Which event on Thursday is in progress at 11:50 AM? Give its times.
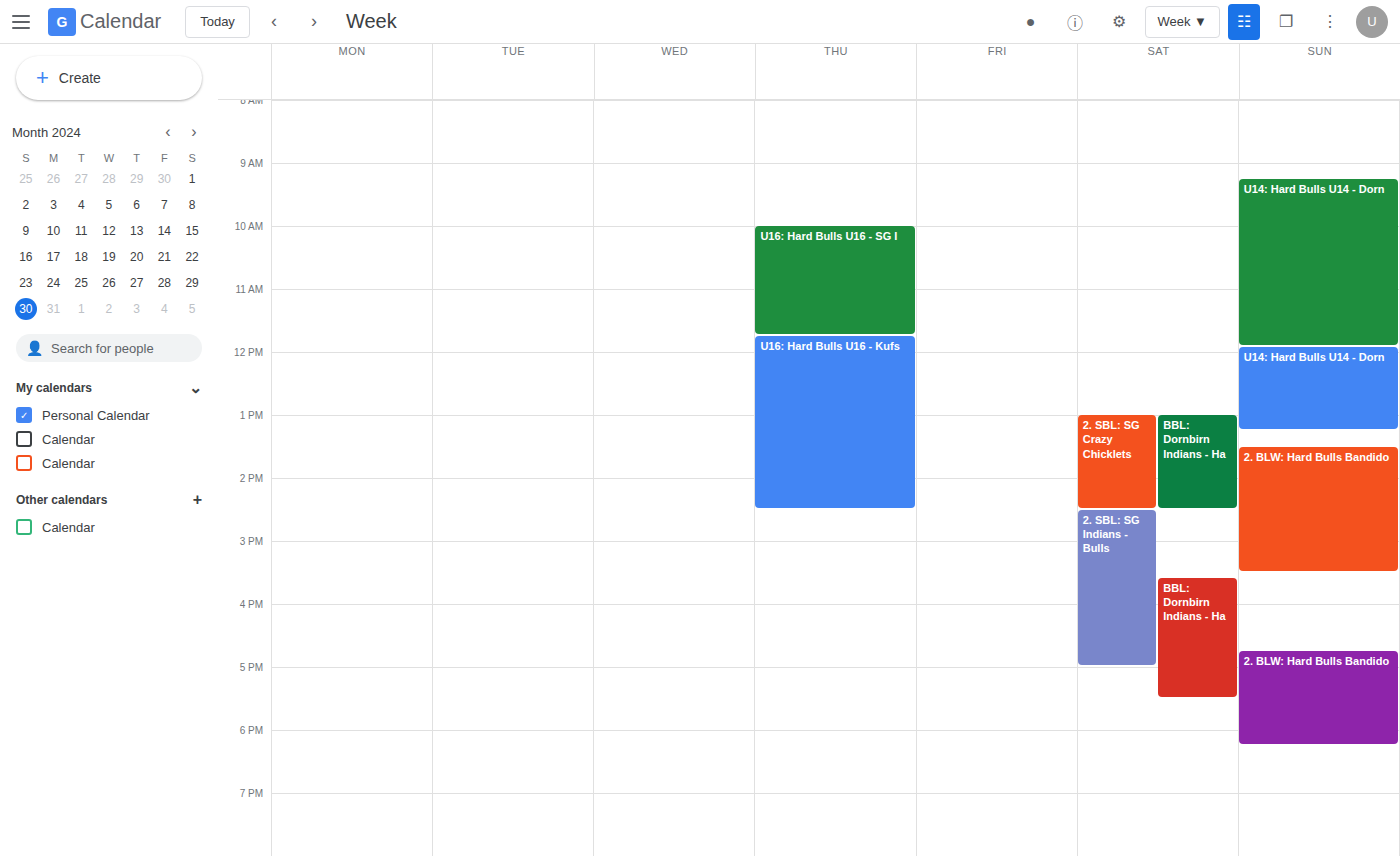
"U16: Hard Bulls U16 - Kufs", 11:45 AM to 2:30 PM